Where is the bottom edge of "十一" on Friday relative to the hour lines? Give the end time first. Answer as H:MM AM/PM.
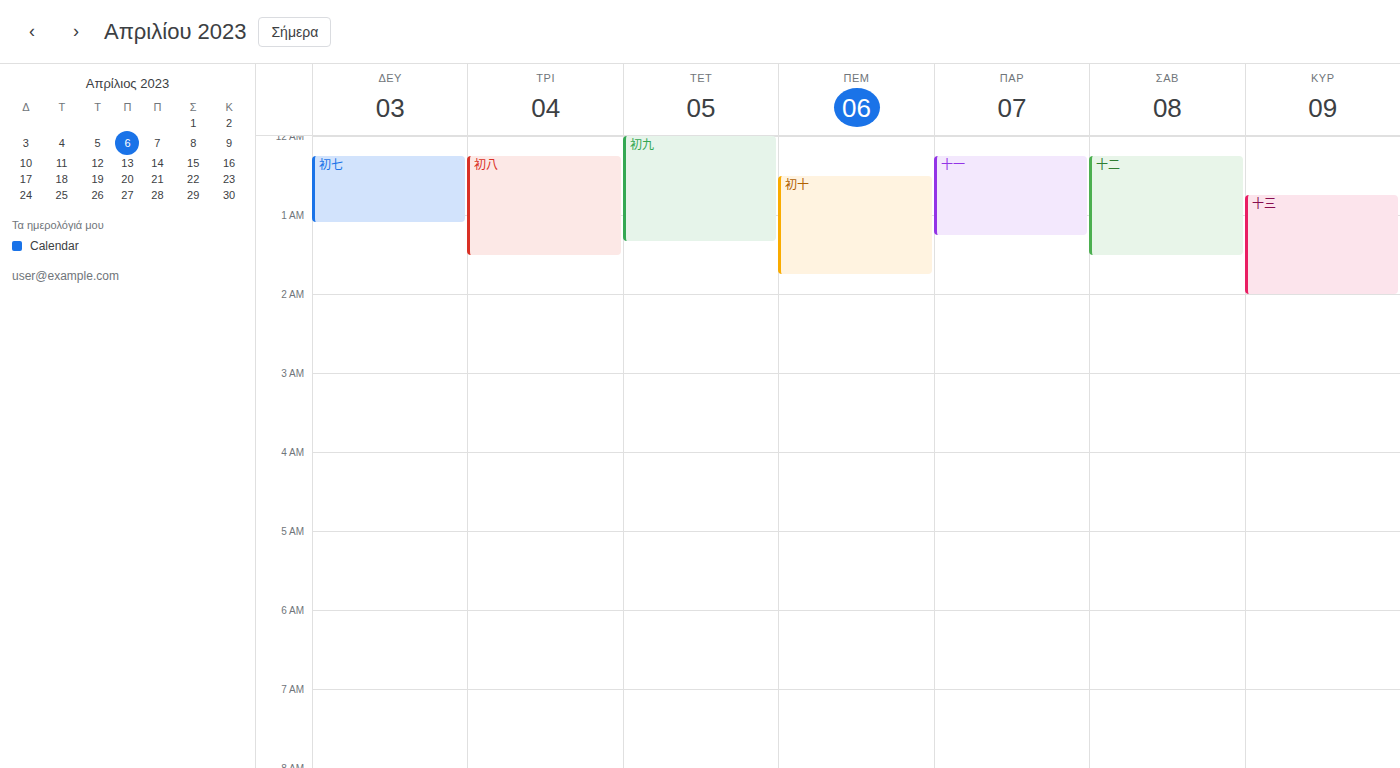
1:15 AM -- neither: a quarter of the way from the 1 AM line to the 2 AM line.